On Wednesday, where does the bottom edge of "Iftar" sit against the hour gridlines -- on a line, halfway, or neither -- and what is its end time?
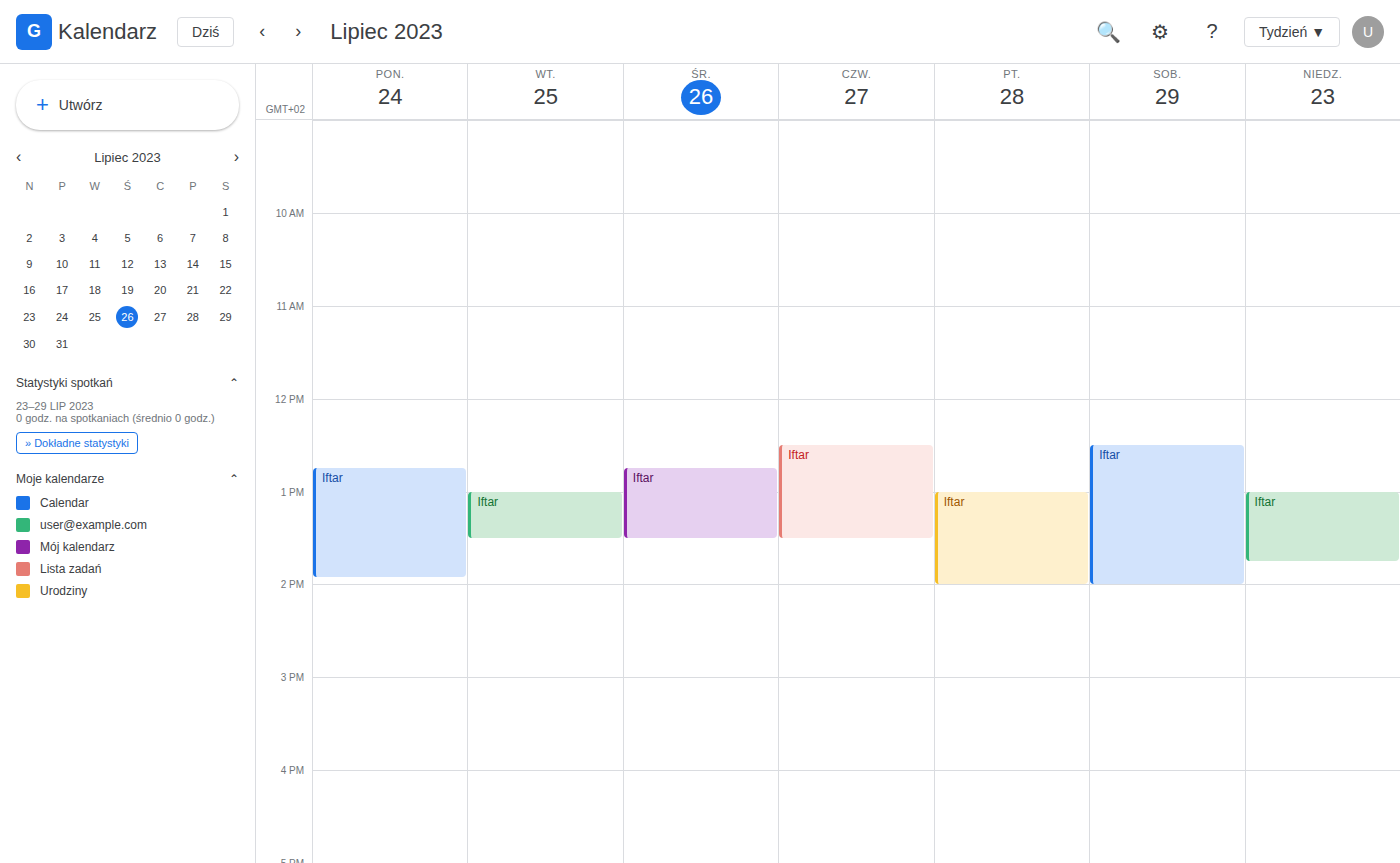
13:30 -- halfway between the 13:00 and 14:00 lines.